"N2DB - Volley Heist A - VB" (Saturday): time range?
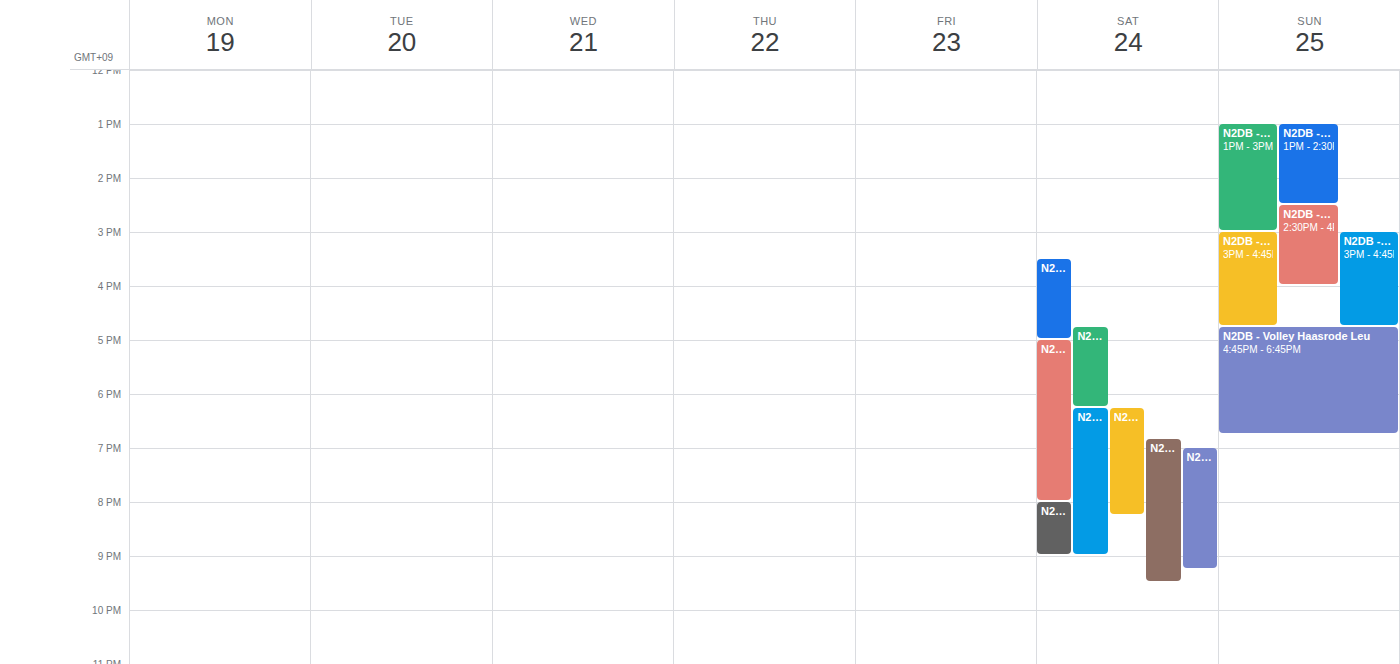
6:15 PM to 9:00 PM